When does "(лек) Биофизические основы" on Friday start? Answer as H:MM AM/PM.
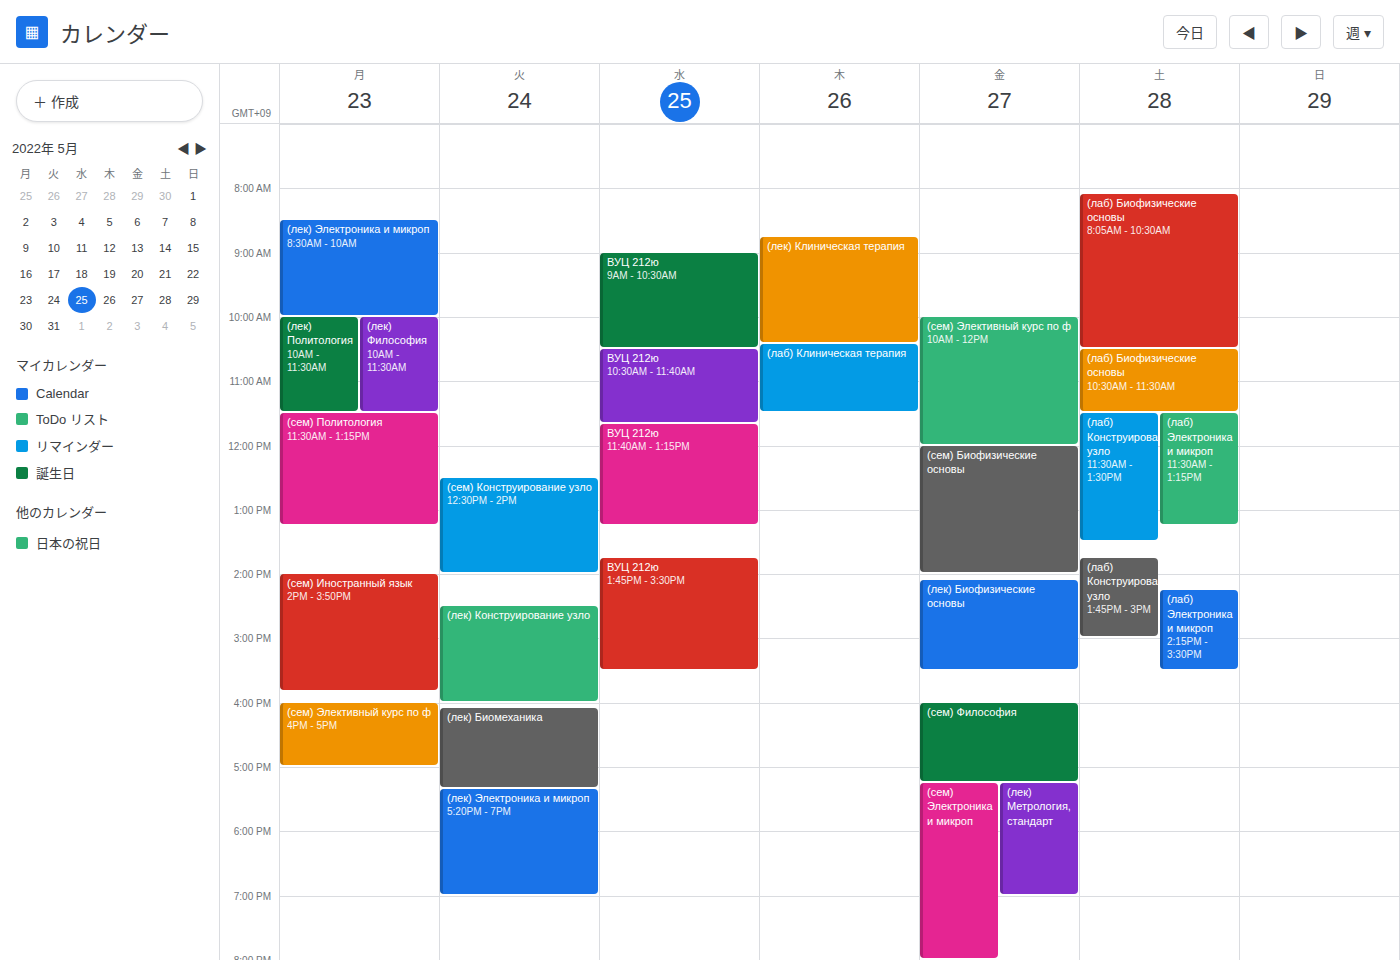
2:05 PM